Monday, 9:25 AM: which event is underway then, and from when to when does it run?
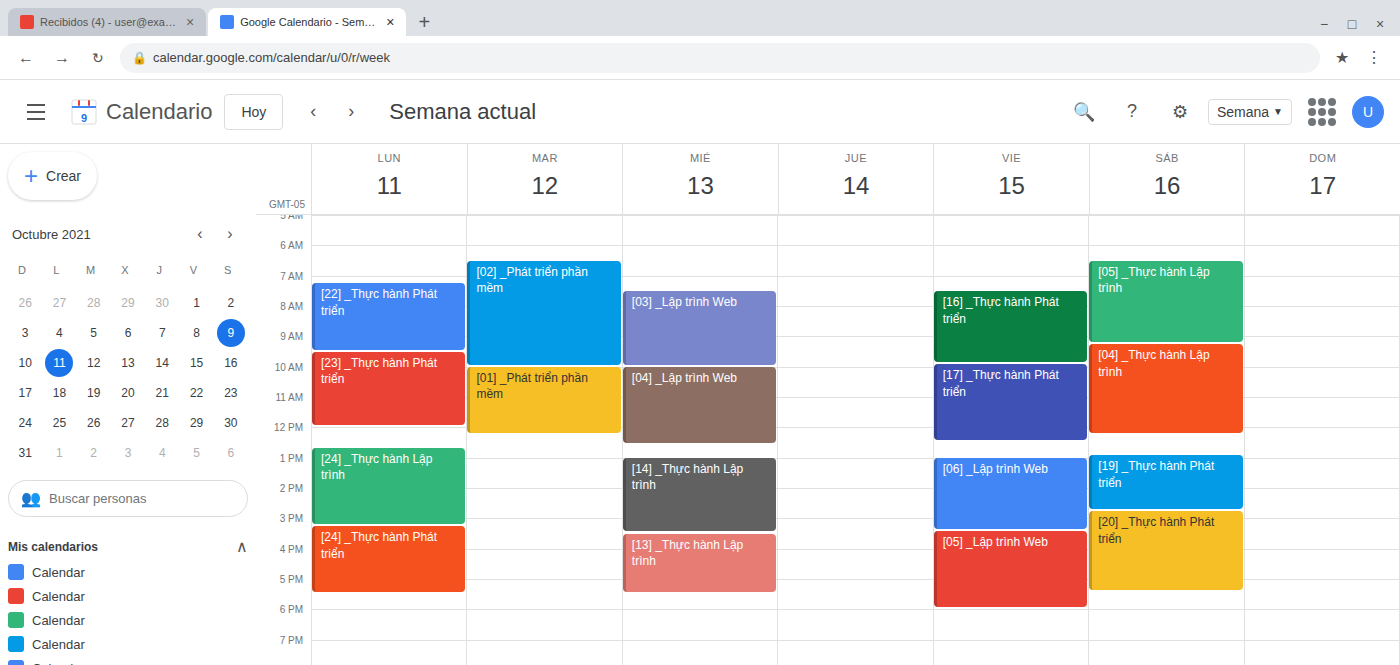
"[22] _Thực hành Phát triển", 7:15 AM to 9:30 AM